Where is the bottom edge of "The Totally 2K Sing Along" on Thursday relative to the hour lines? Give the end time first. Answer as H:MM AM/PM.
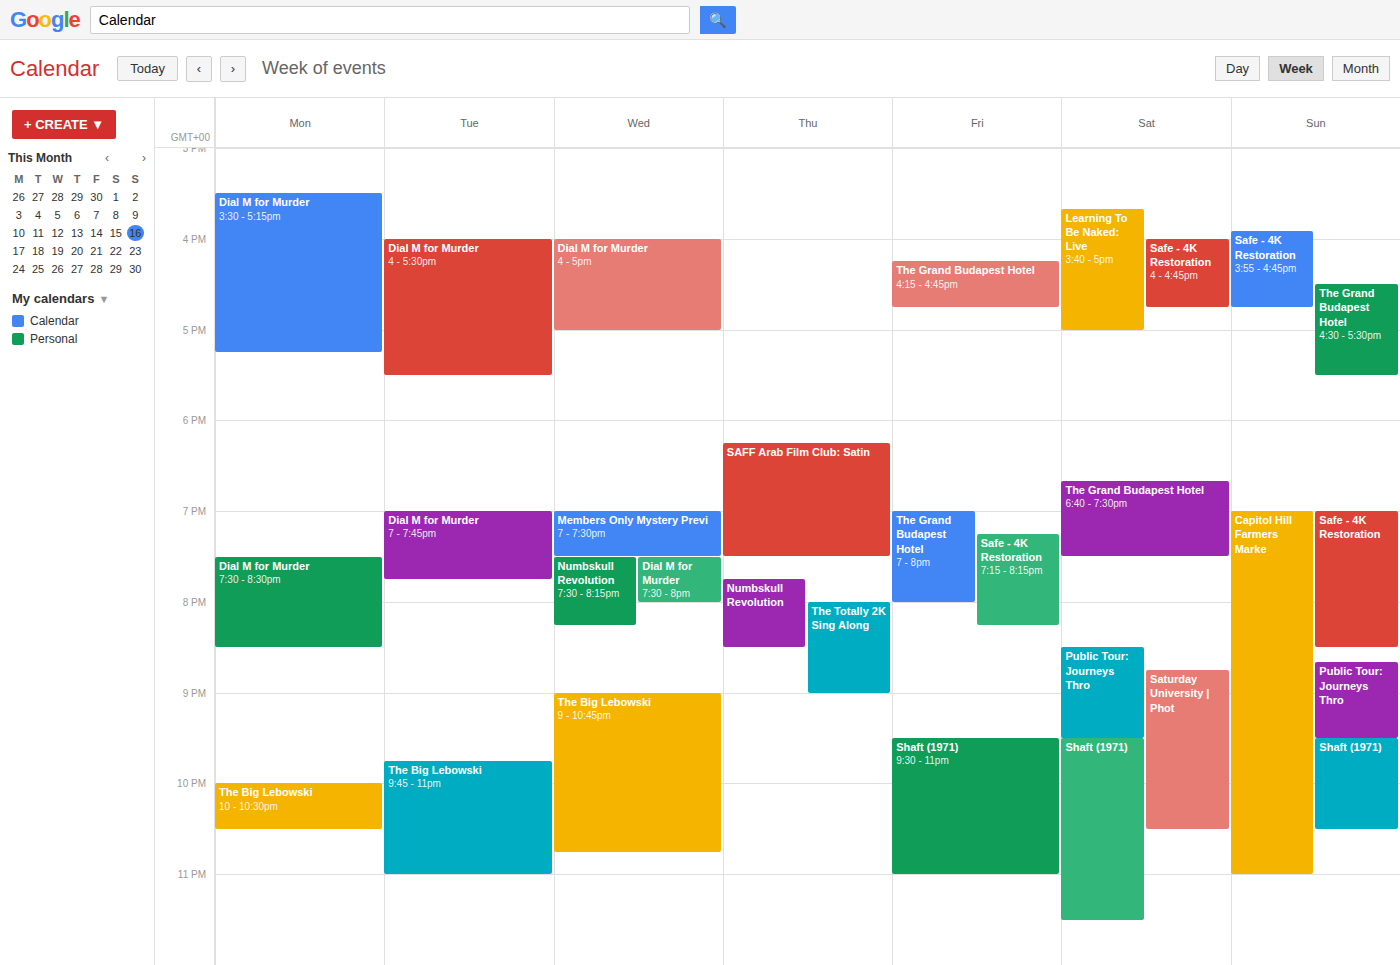
9:00 PM -- exactly on the 9 PM line.